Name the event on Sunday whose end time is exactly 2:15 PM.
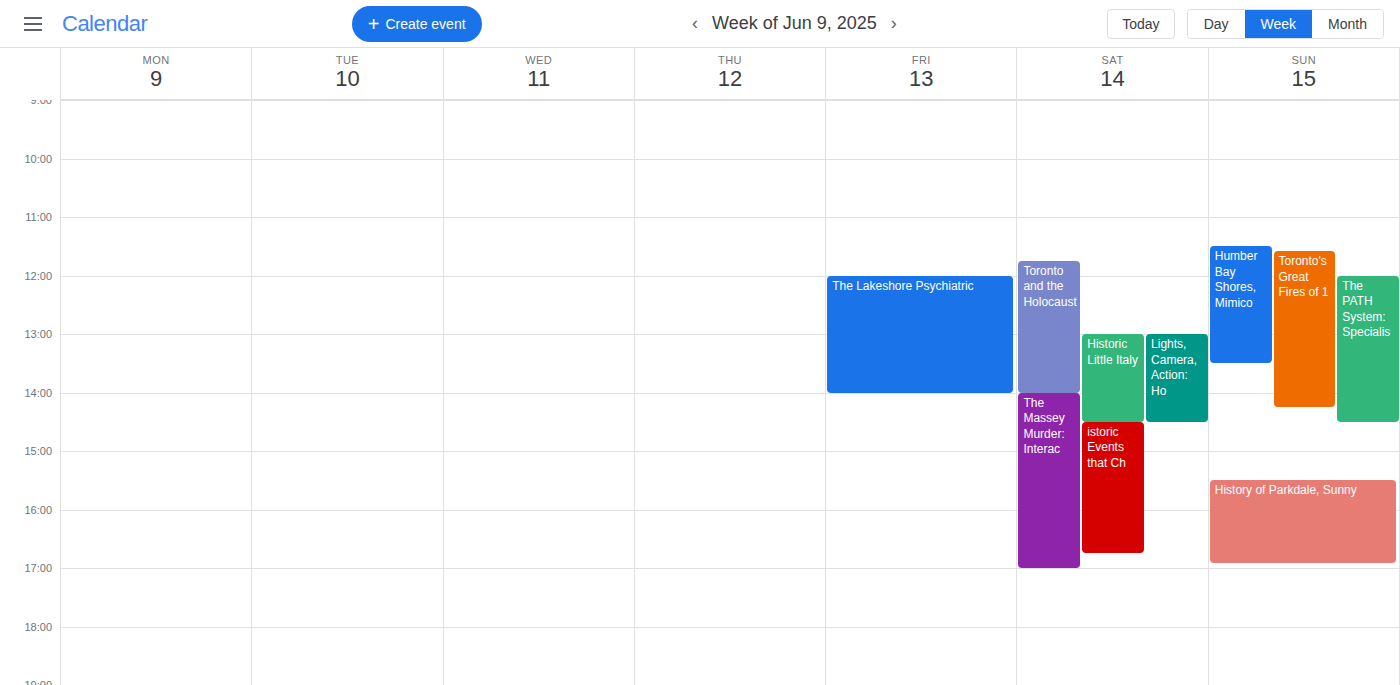
"Toronto's Great Fires of 1"